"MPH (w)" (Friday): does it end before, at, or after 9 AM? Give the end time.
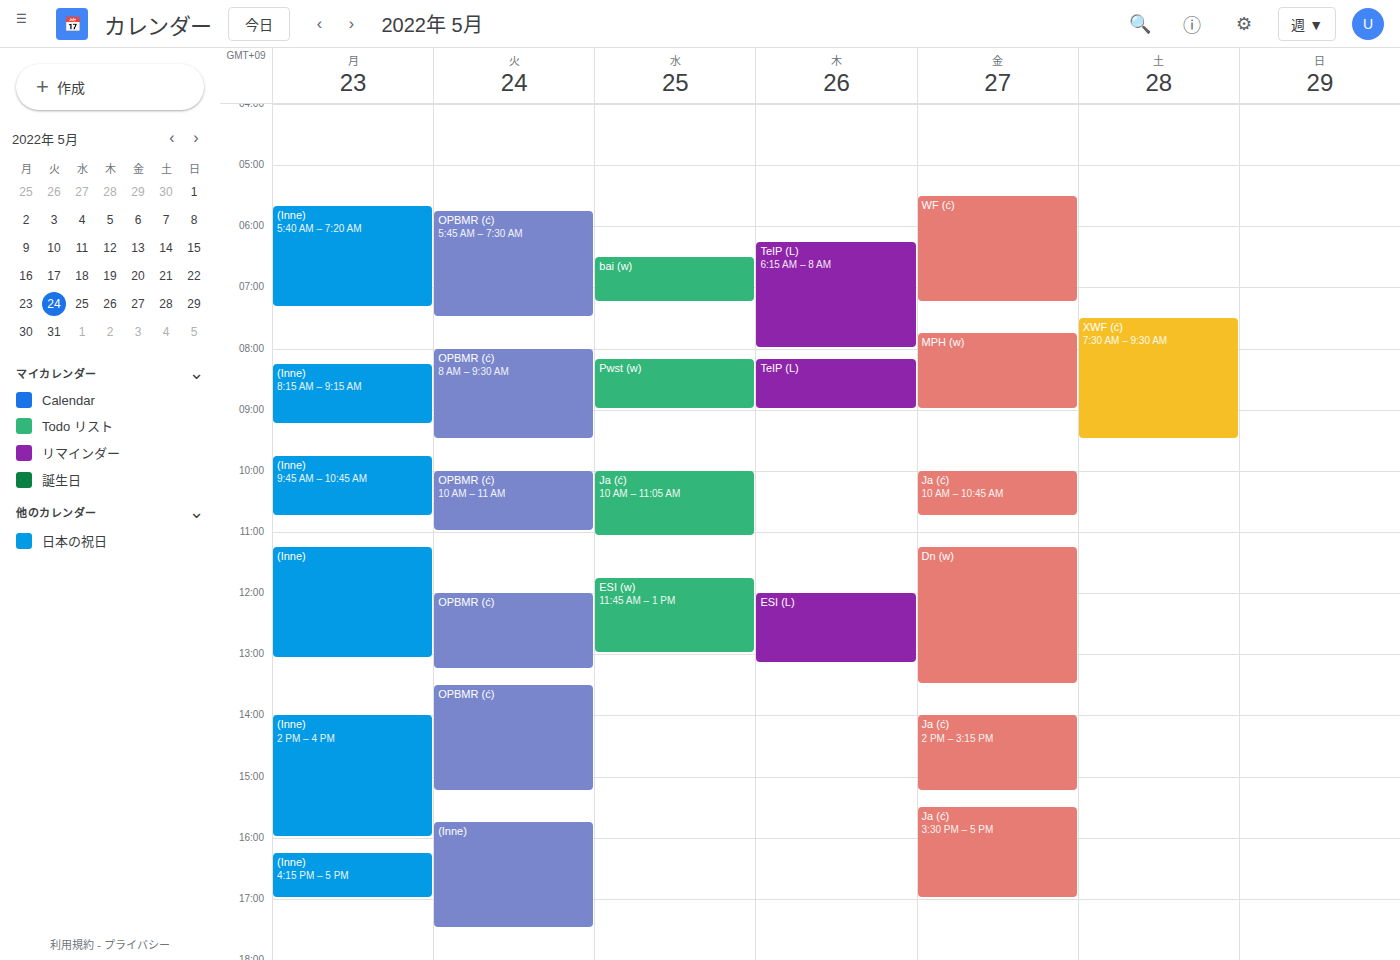
9:00 AM -- exactly at 9 AM, on the 9 AM line.